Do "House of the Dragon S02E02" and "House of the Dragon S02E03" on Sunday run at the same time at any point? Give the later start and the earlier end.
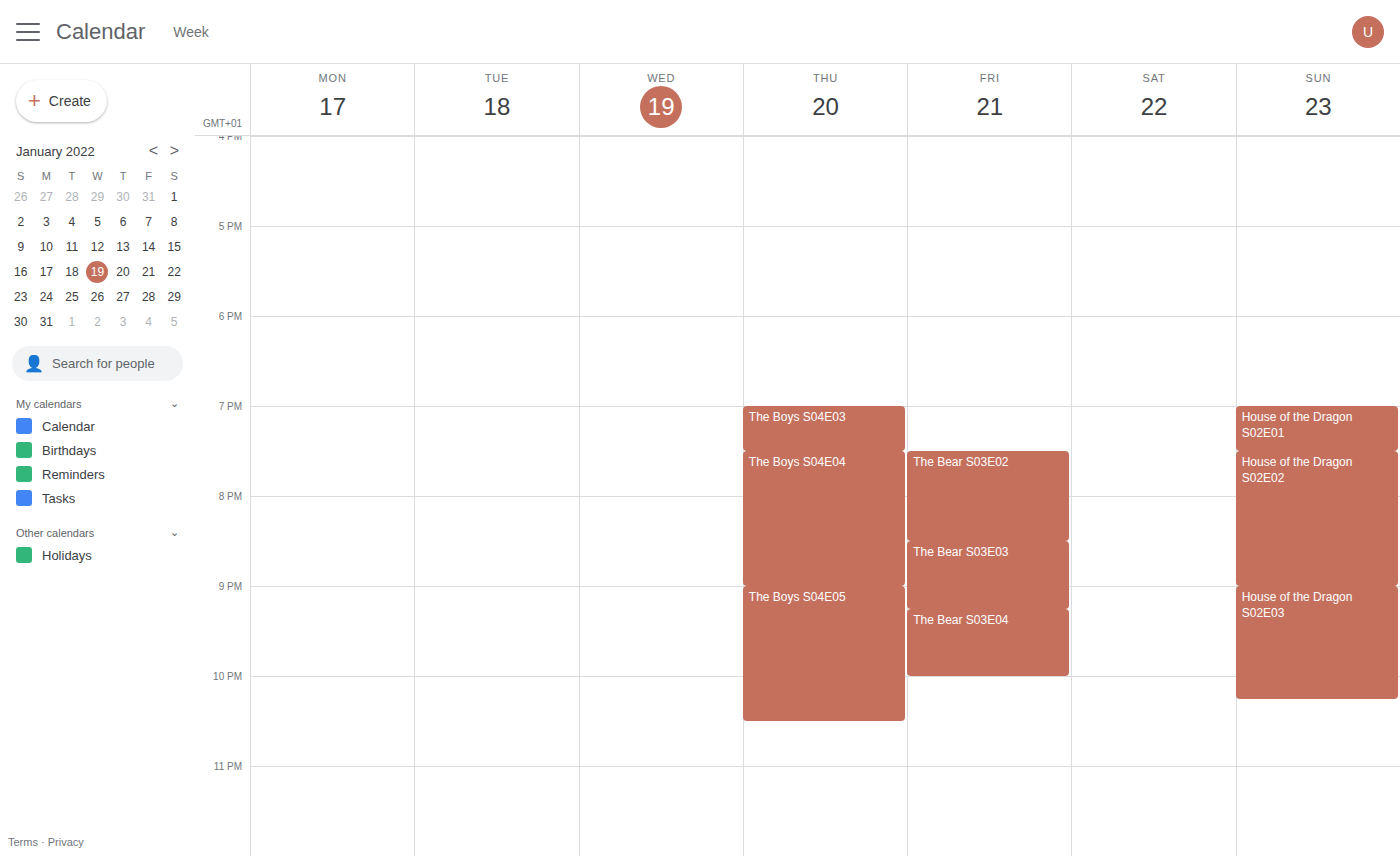
"House of the Dragon S02E02" ends at 21:00, exactly when "House of the Dragon S02E03" starts -- they touch but do not overlap.